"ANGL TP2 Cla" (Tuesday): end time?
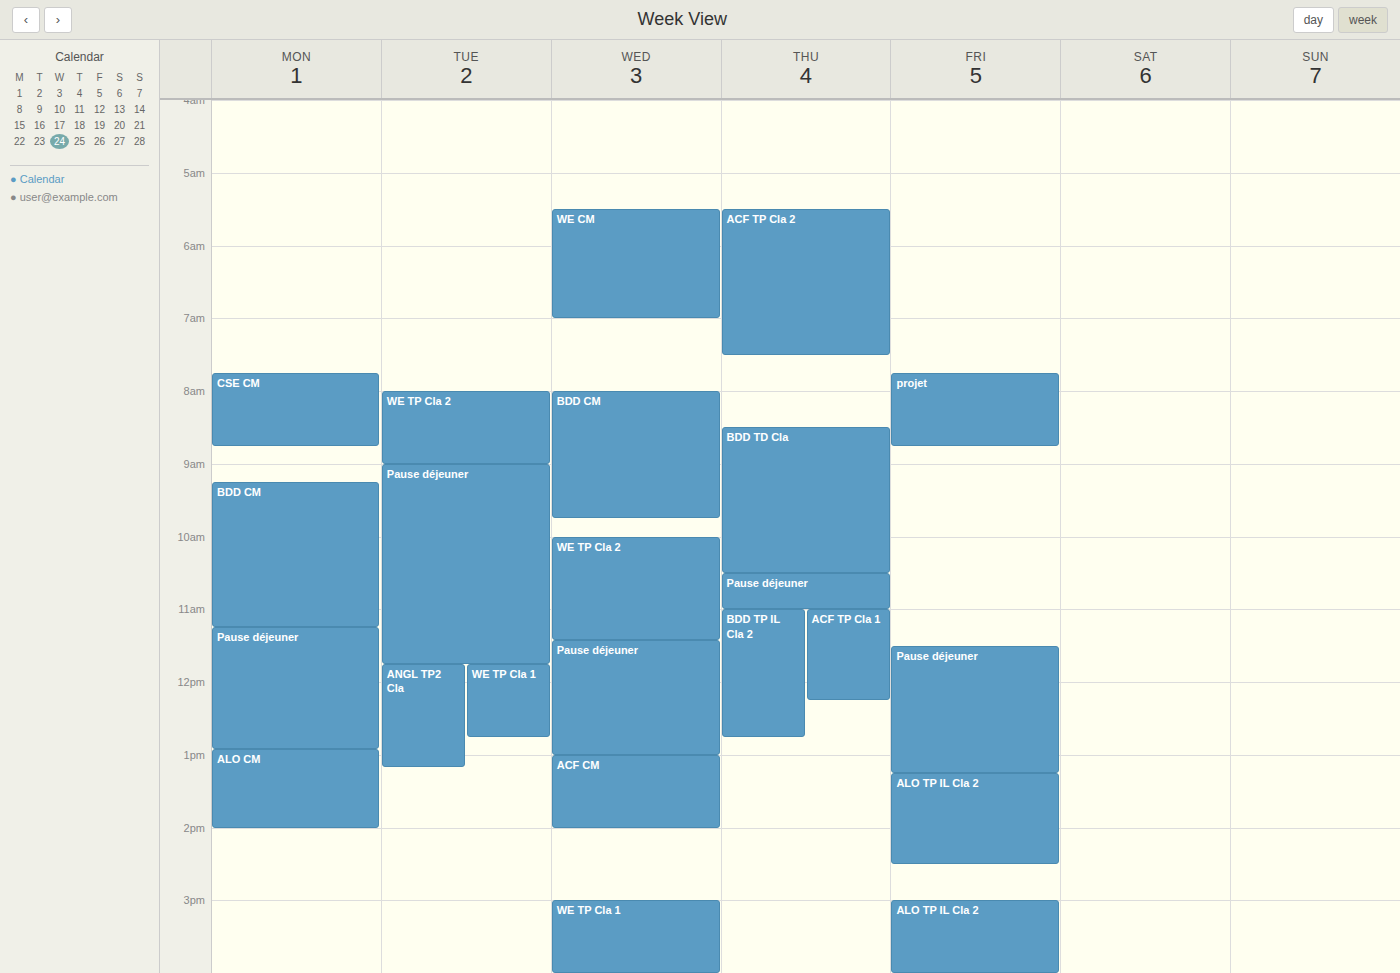
1:10 PM